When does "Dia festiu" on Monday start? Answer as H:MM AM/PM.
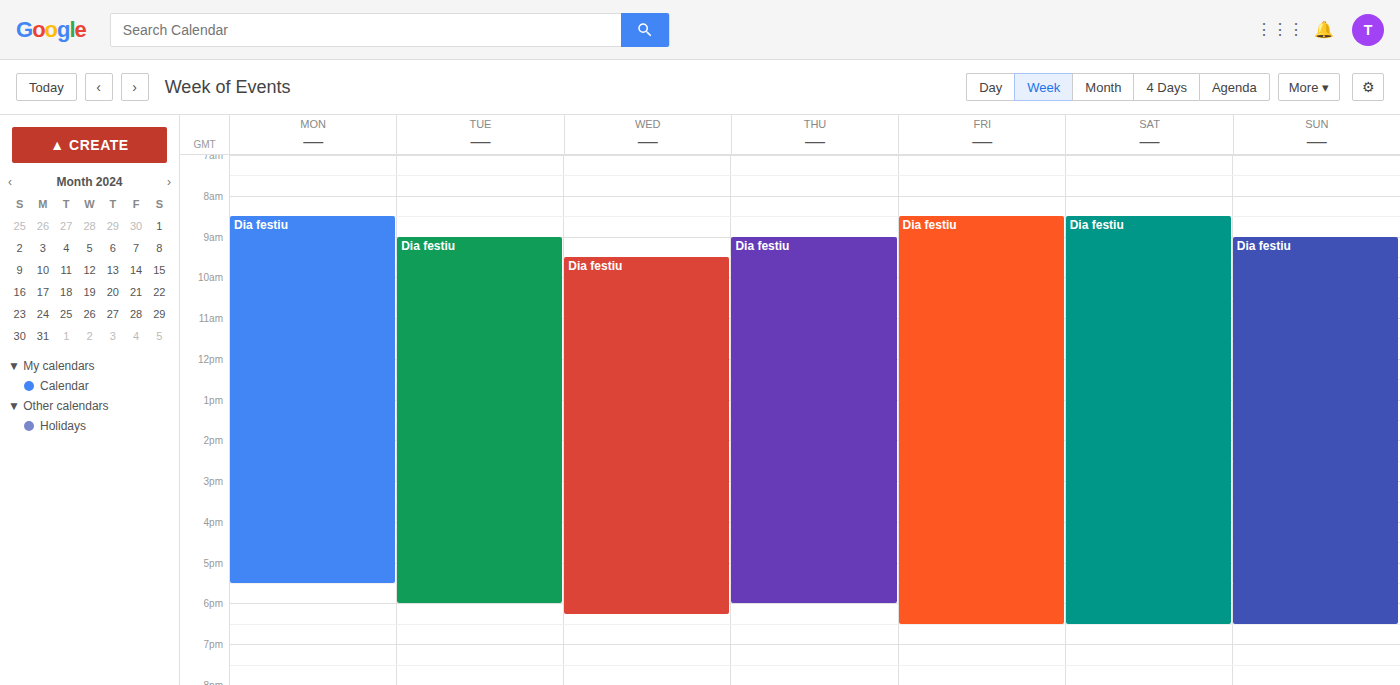
8:30 AM